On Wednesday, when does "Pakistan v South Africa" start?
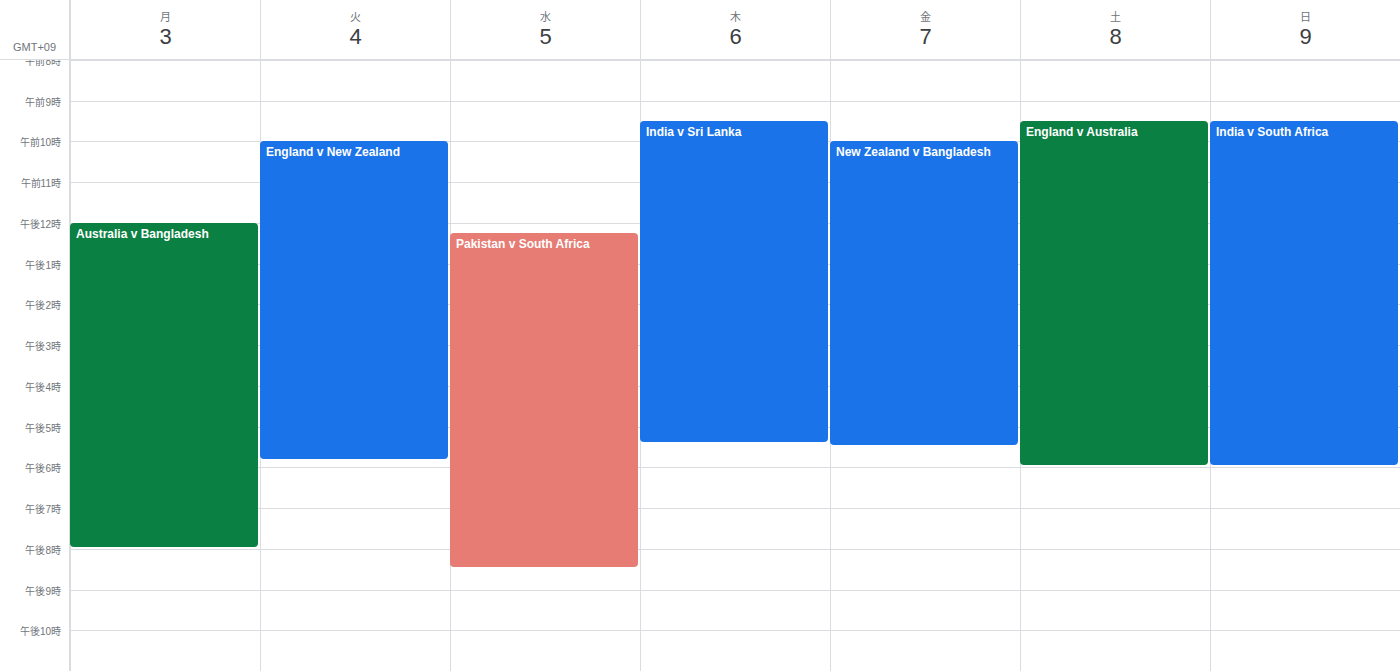
12:15 PM